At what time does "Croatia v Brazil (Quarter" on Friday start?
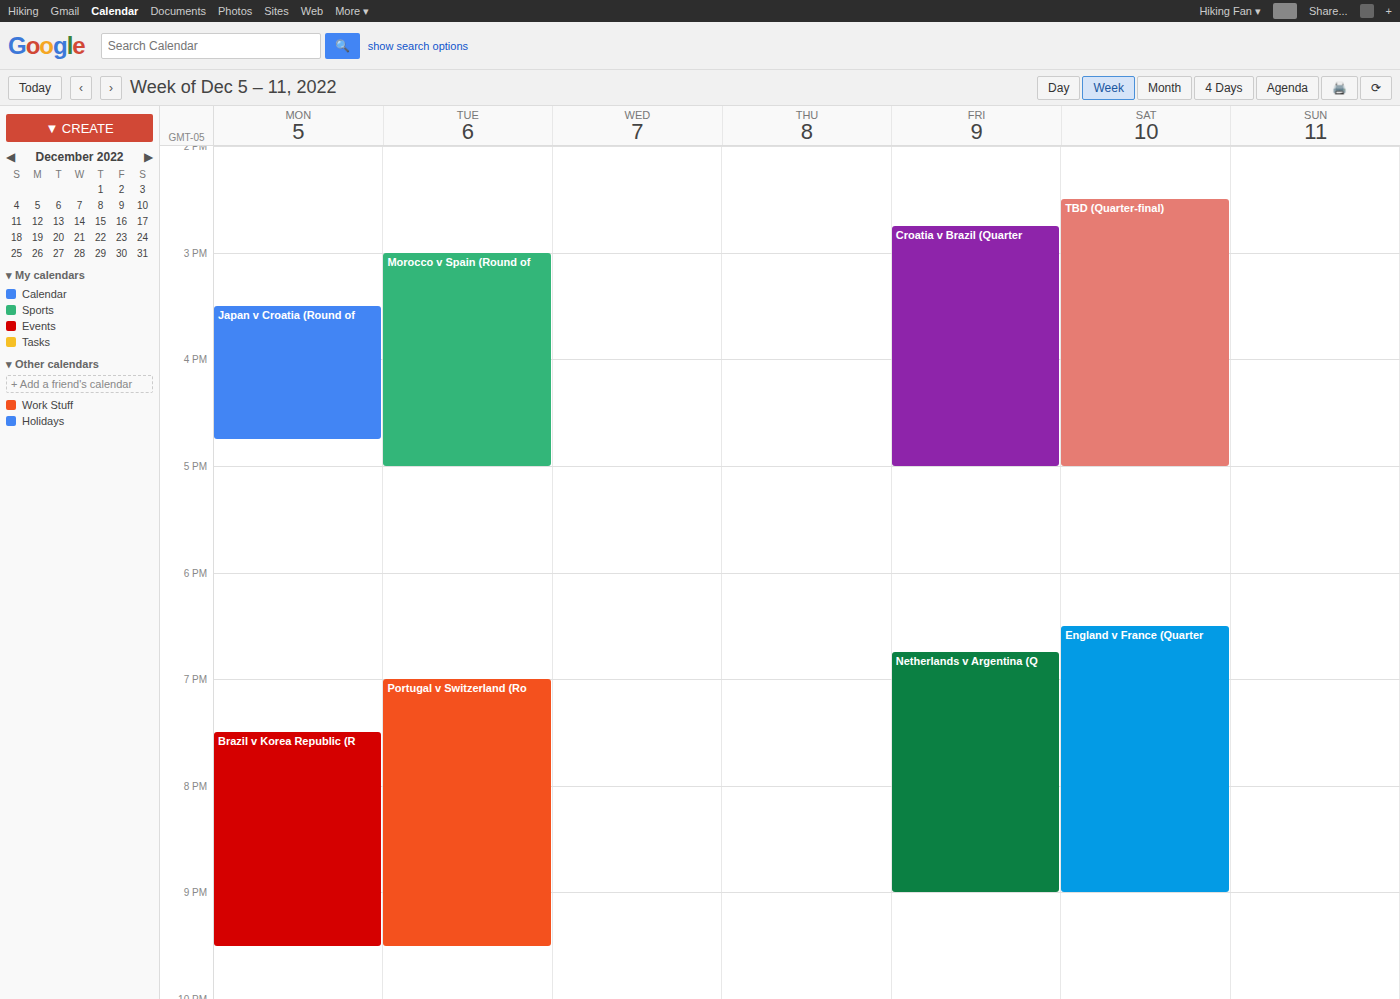
2:45 PM